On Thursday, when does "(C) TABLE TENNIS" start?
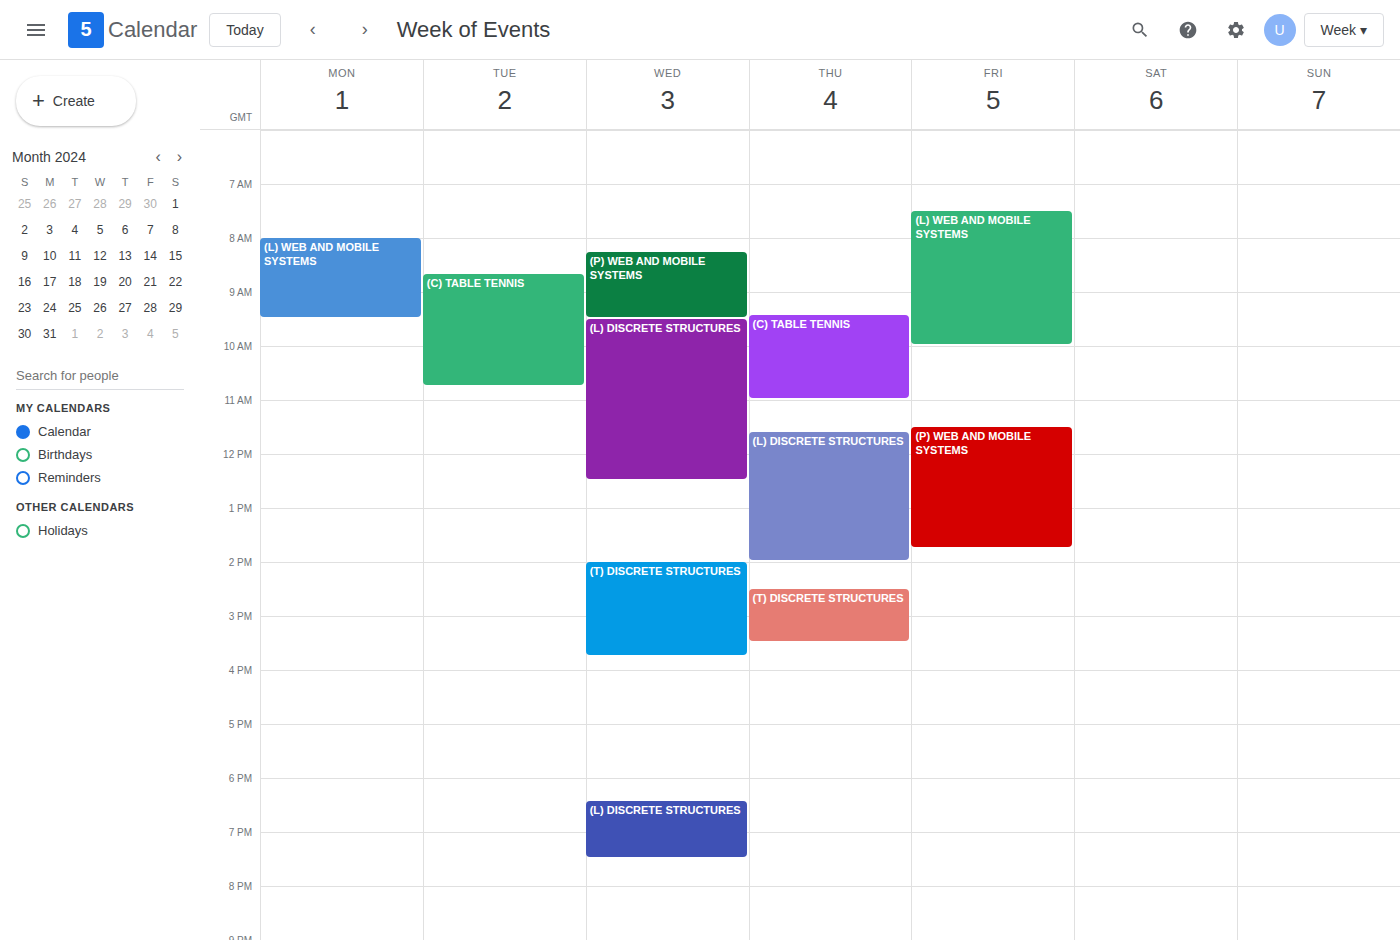
9:25 AM